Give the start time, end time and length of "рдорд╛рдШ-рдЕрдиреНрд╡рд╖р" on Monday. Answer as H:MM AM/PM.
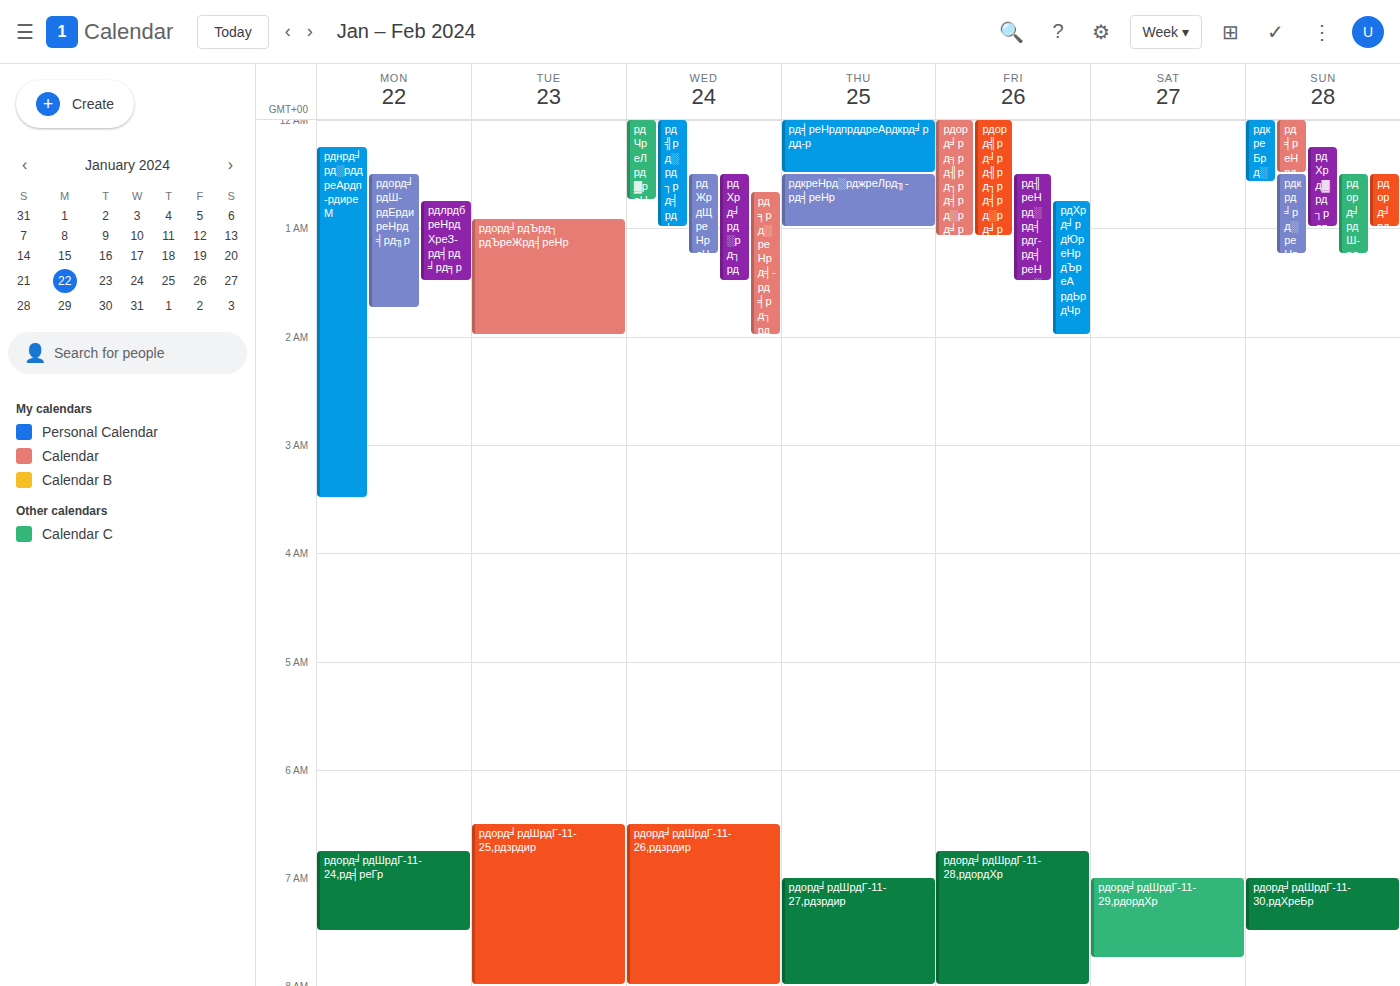
12:30 AM to 1:45 AM, 1 hour 15 minutes